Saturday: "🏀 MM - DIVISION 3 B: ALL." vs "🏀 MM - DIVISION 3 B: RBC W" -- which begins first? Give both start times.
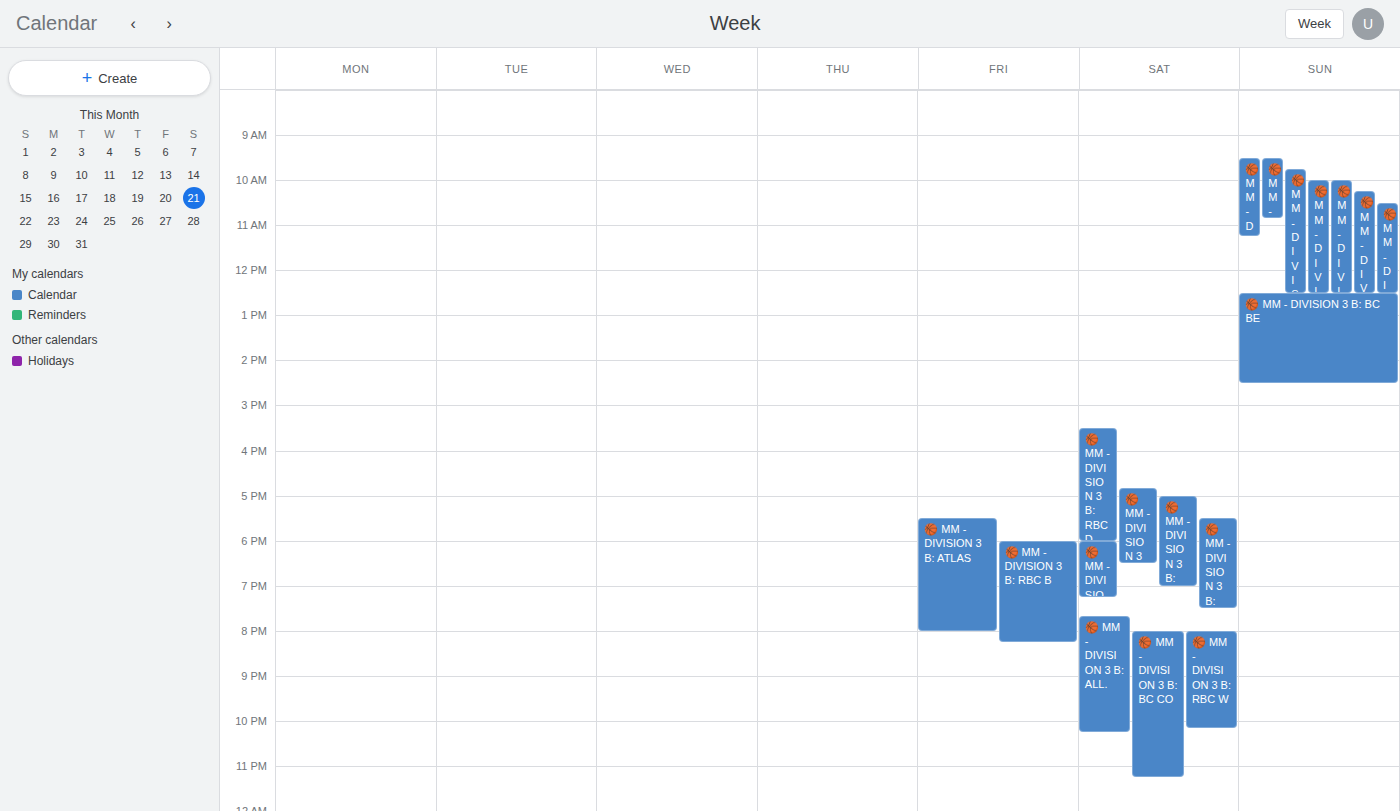
"🏀 MM - DIVISION 3 B: ALL." 19:40; "🏀 MM - DIVISION 3 B: RBC W" 20:00.